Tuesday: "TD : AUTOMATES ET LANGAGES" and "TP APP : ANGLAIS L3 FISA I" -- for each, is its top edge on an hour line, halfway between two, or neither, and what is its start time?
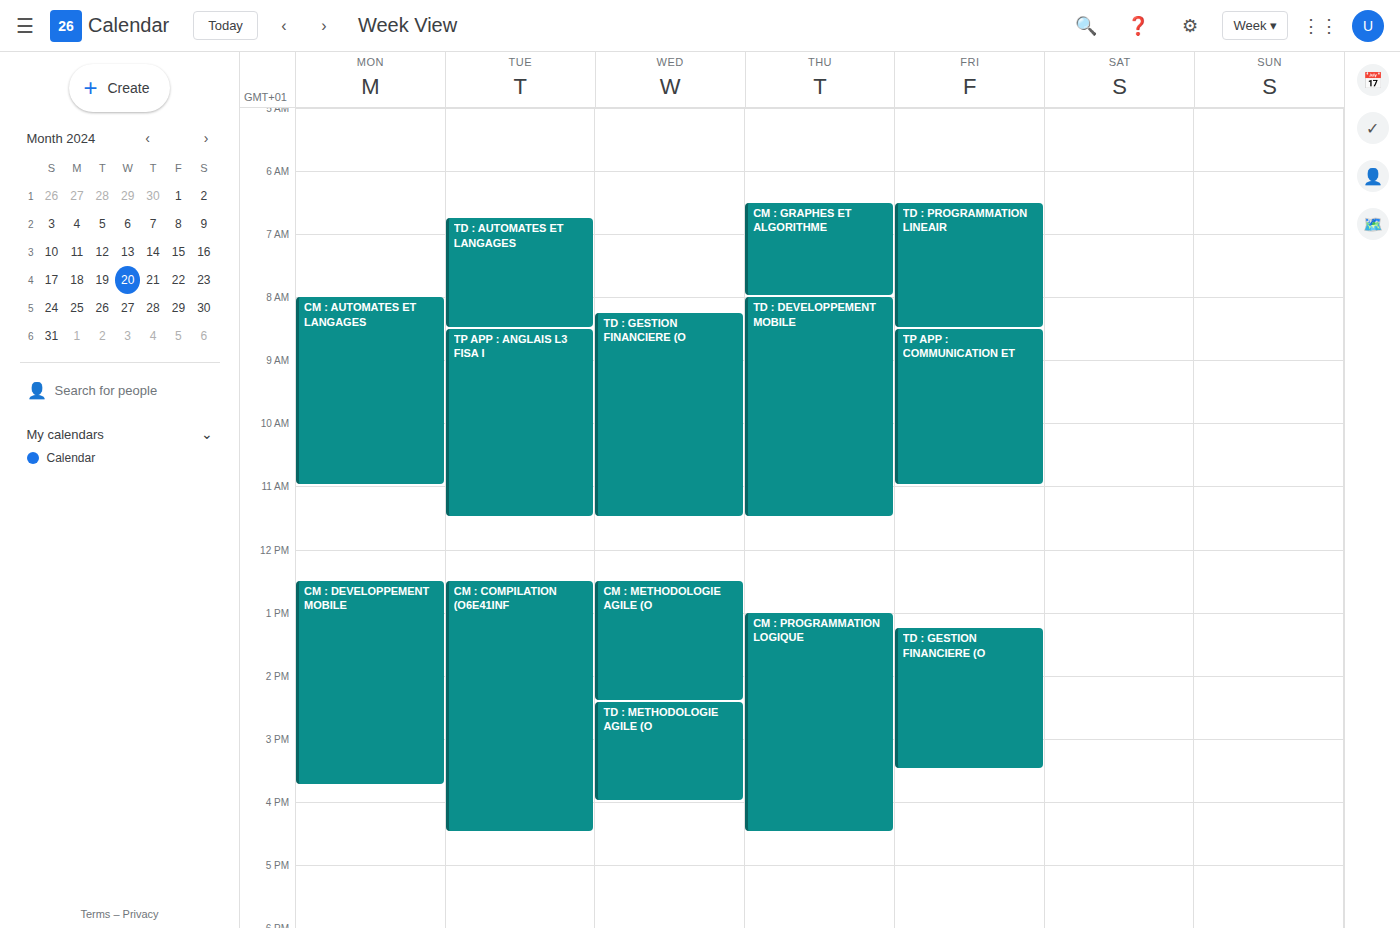
"TD : AUTOMATES ET LANGAGES": 6:45 AM, neither: three quarters of the way from the 6 AM line to the 7 AM line. "TP APP : ANGLAIS L3 FISA I": 8:30 AM, halfway between the 8 AM and 9 AM lines.